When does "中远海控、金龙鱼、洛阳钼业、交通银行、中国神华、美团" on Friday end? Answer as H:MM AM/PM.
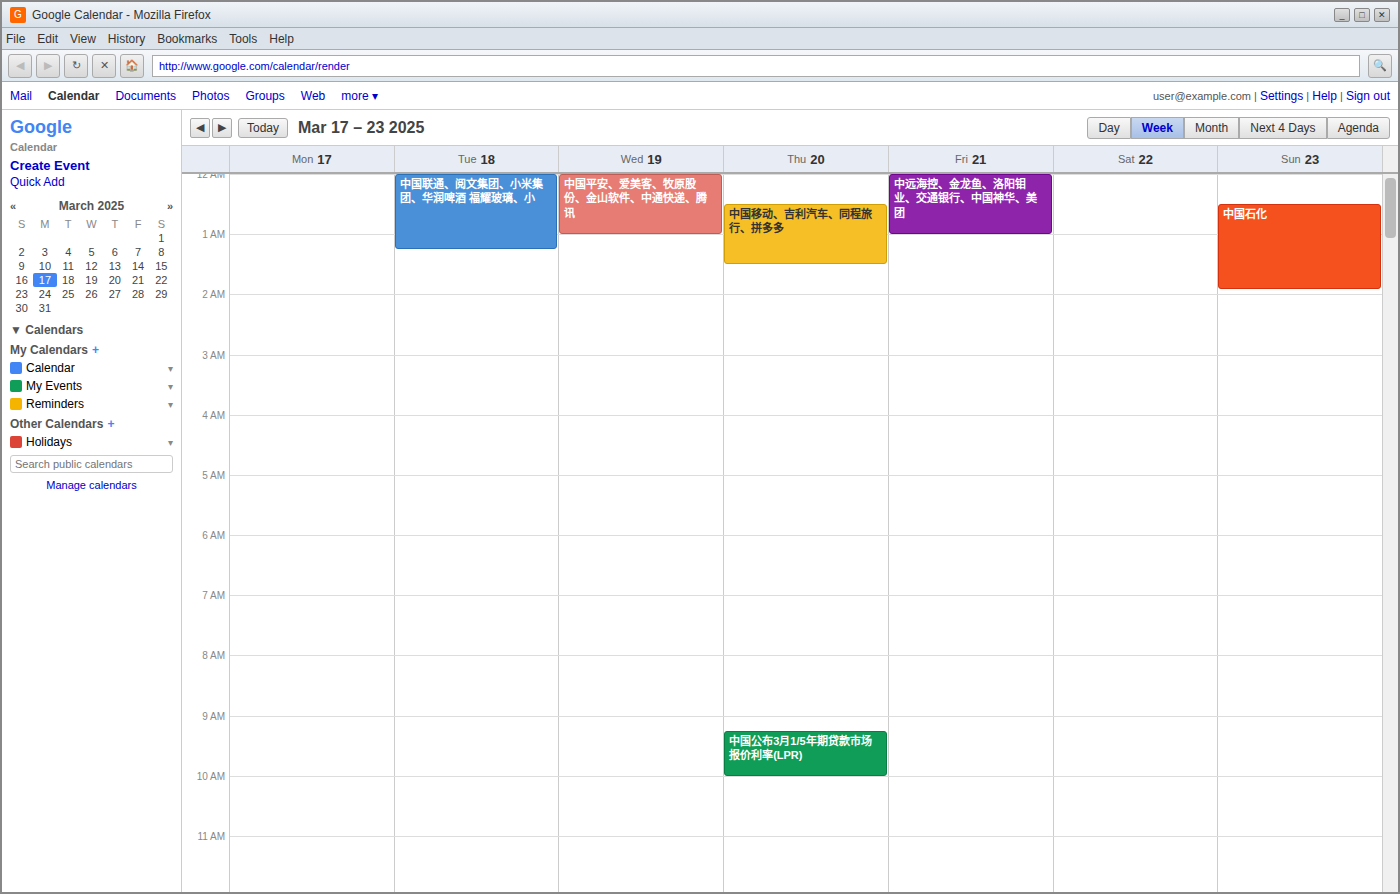
1:00 AM